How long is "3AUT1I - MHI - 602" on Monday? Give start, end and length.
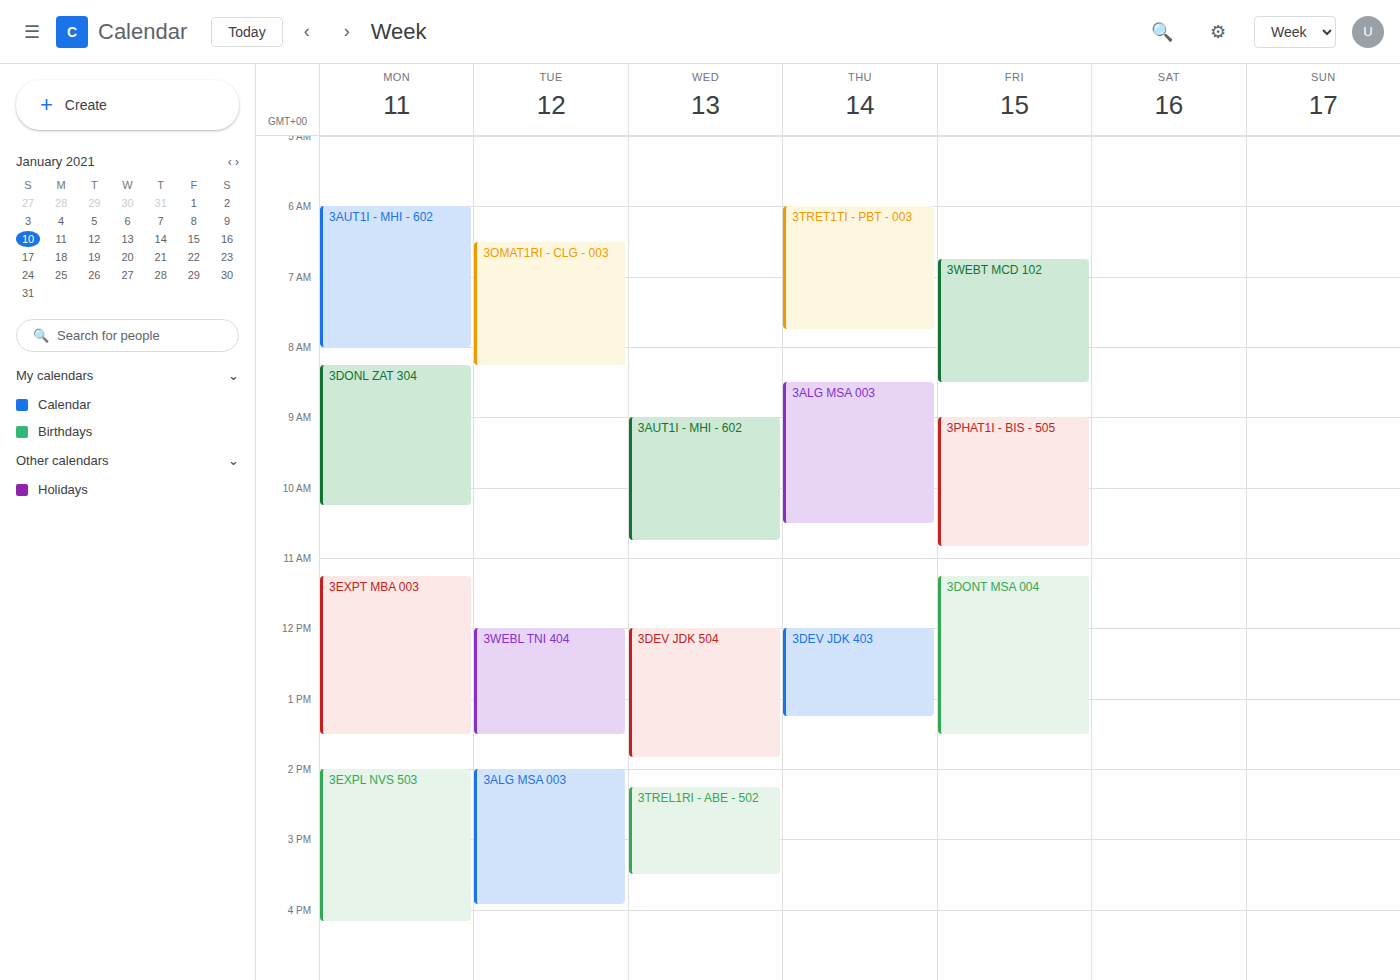
6:00 AM to 8:00 AM, 2 hours